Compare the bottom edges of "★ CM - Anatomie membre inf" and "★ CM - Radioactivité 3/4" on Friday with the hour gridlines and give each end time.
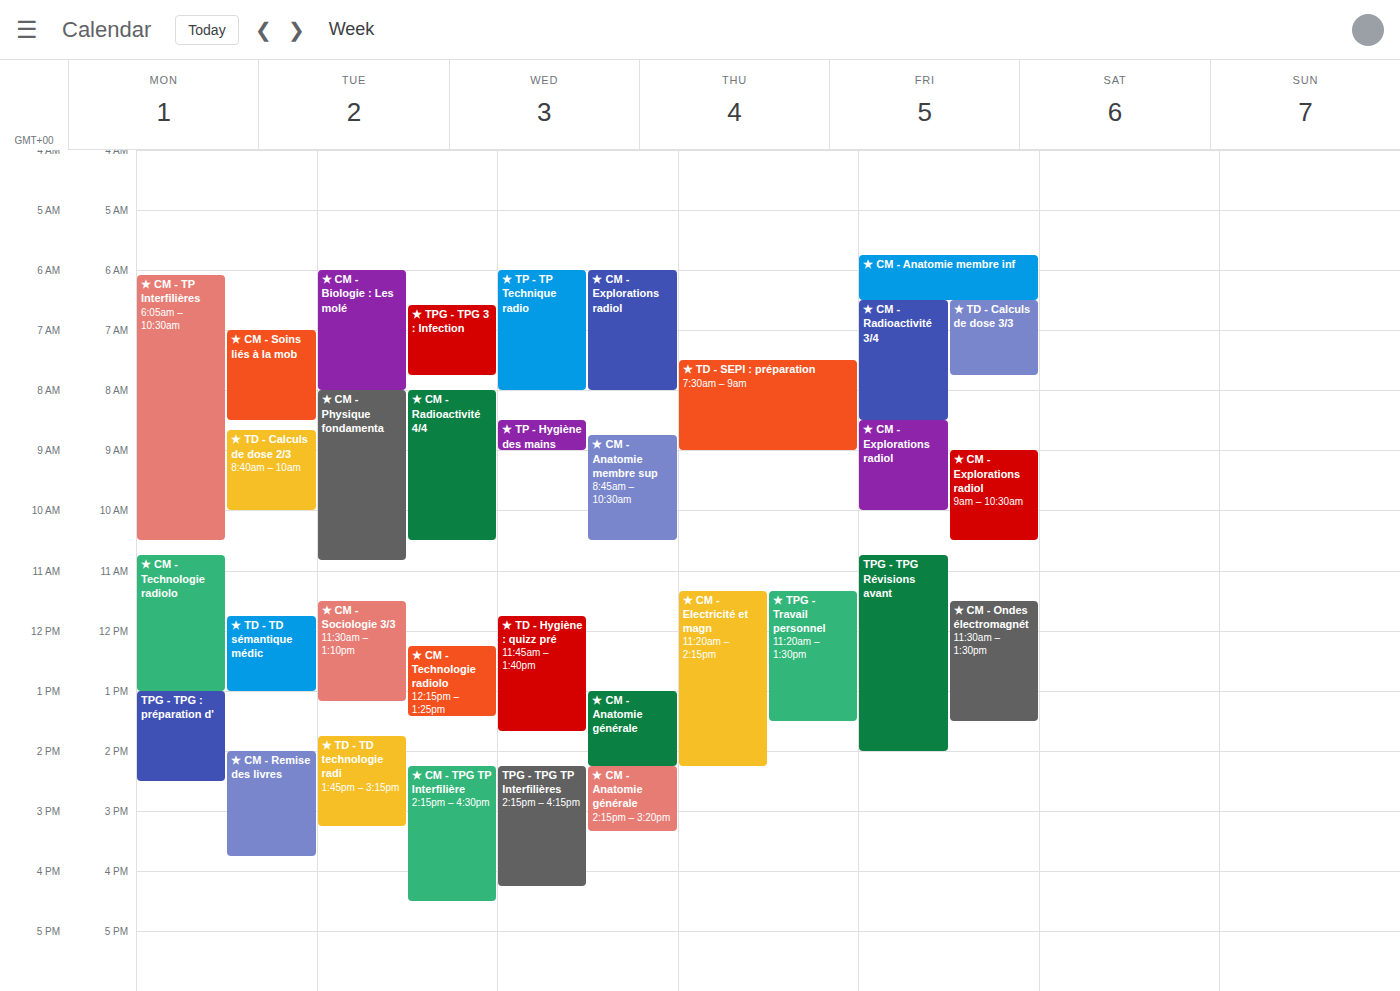
"★ CM - Anatomie membre inf": 6:30 AM, halfway between the 6 AM and 7 AM lines. "★ CM - Radioactivité 3/4": 8:30 AM, halfway between the 8 AM and 9 AM lines.